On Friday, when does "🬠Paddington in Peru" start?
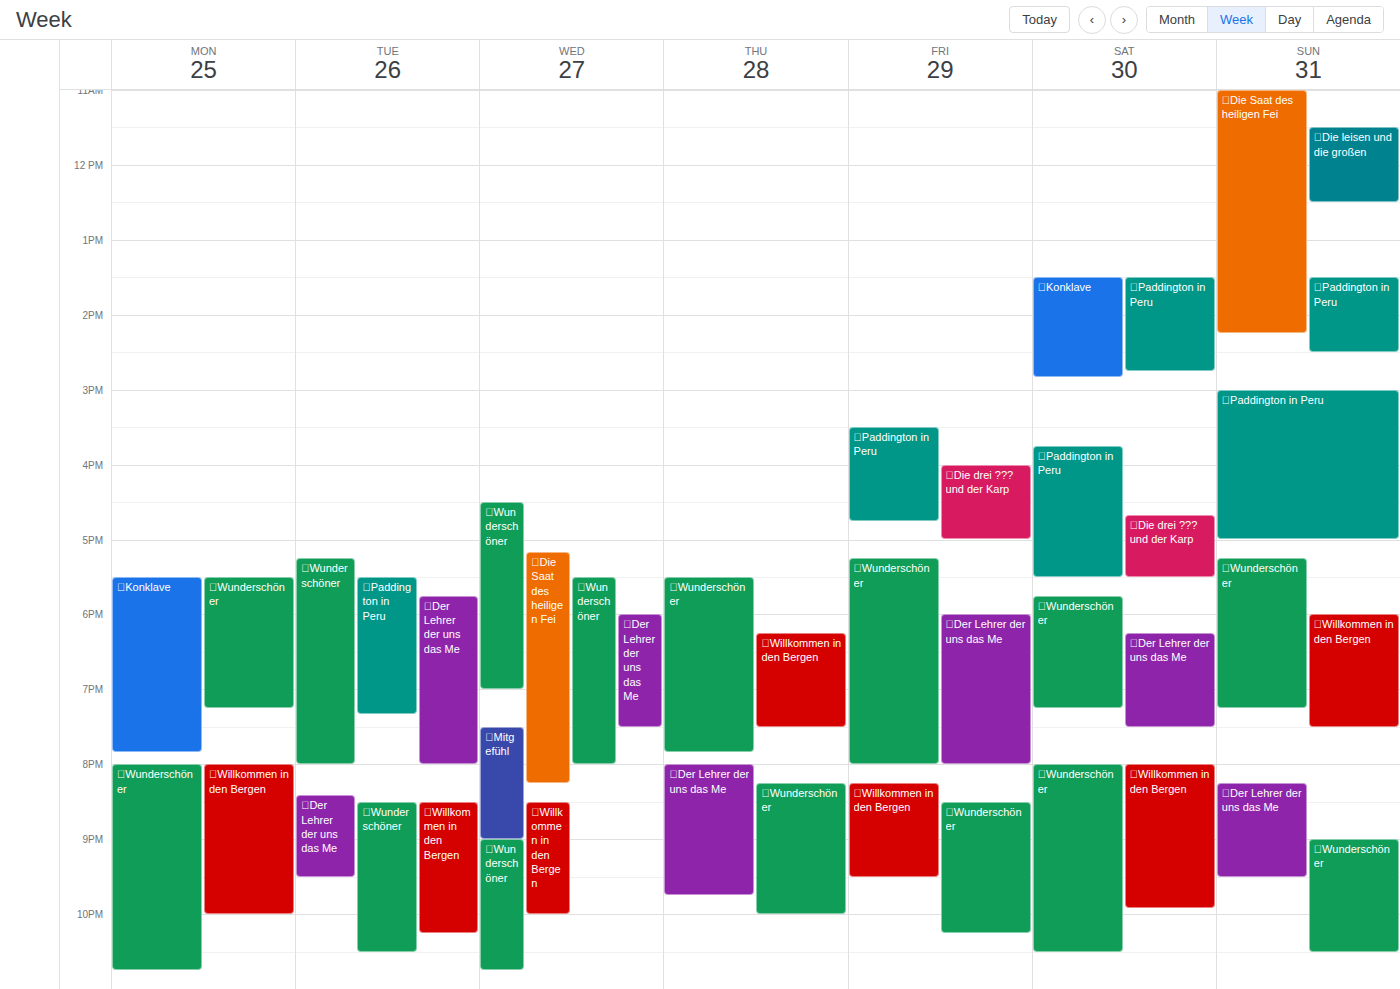
3:30 PM